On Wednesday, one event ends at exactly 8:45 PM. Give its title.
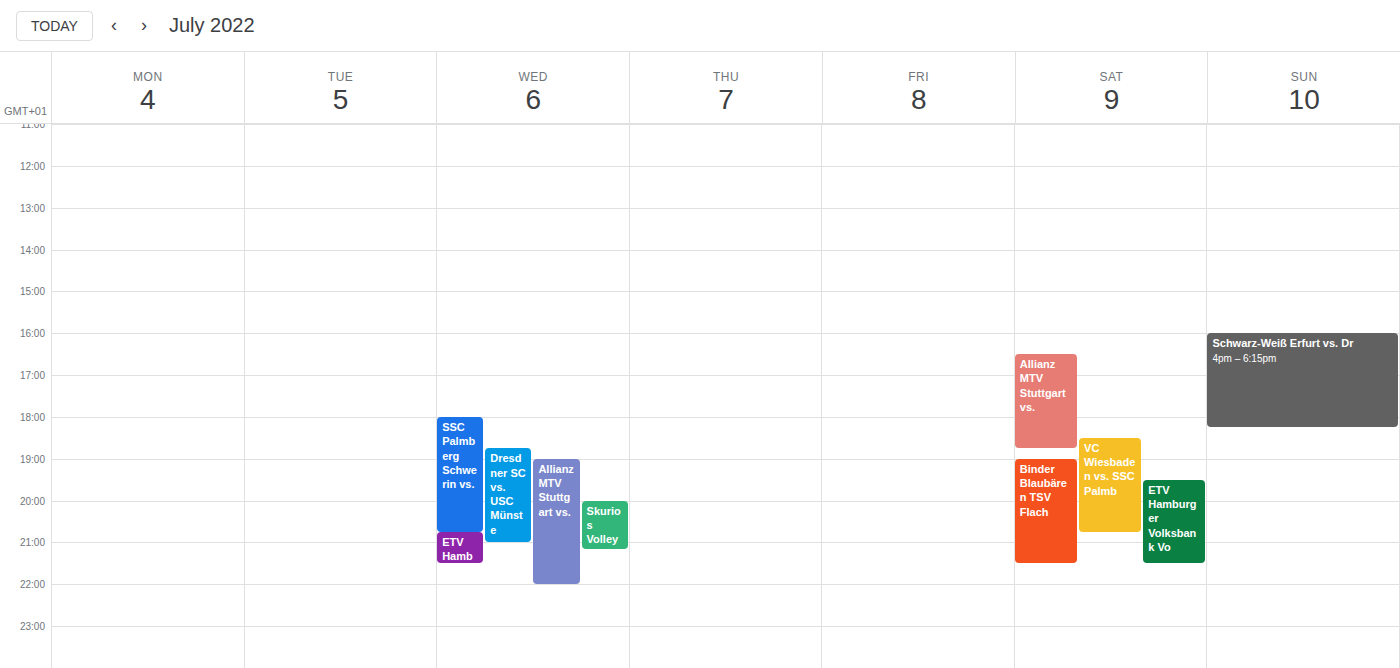
"SSC Palmberg Schwerin vs."